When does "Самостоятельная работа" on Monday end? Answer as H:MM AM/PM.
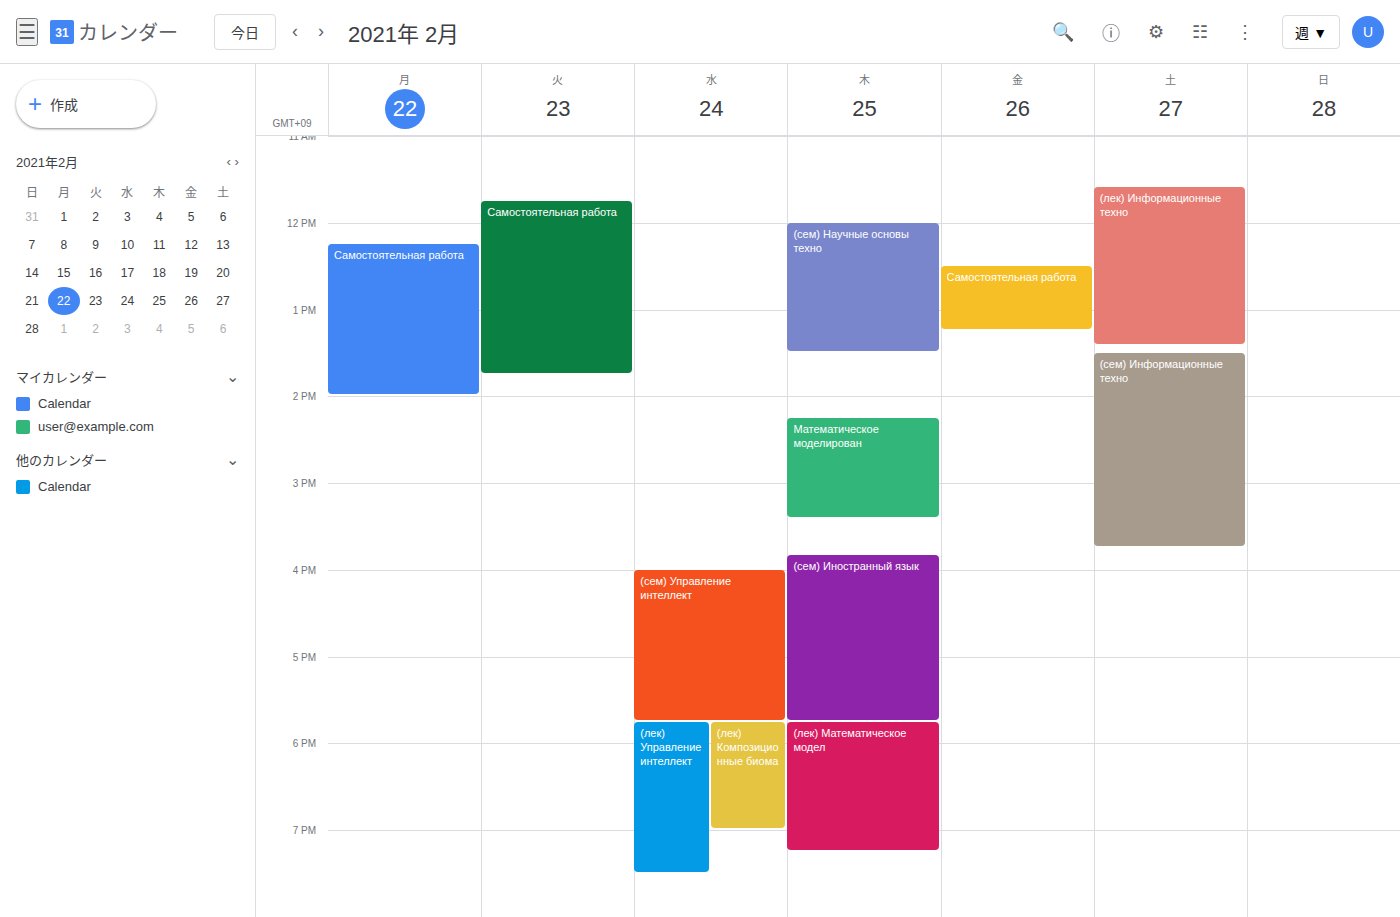
2:00 PM